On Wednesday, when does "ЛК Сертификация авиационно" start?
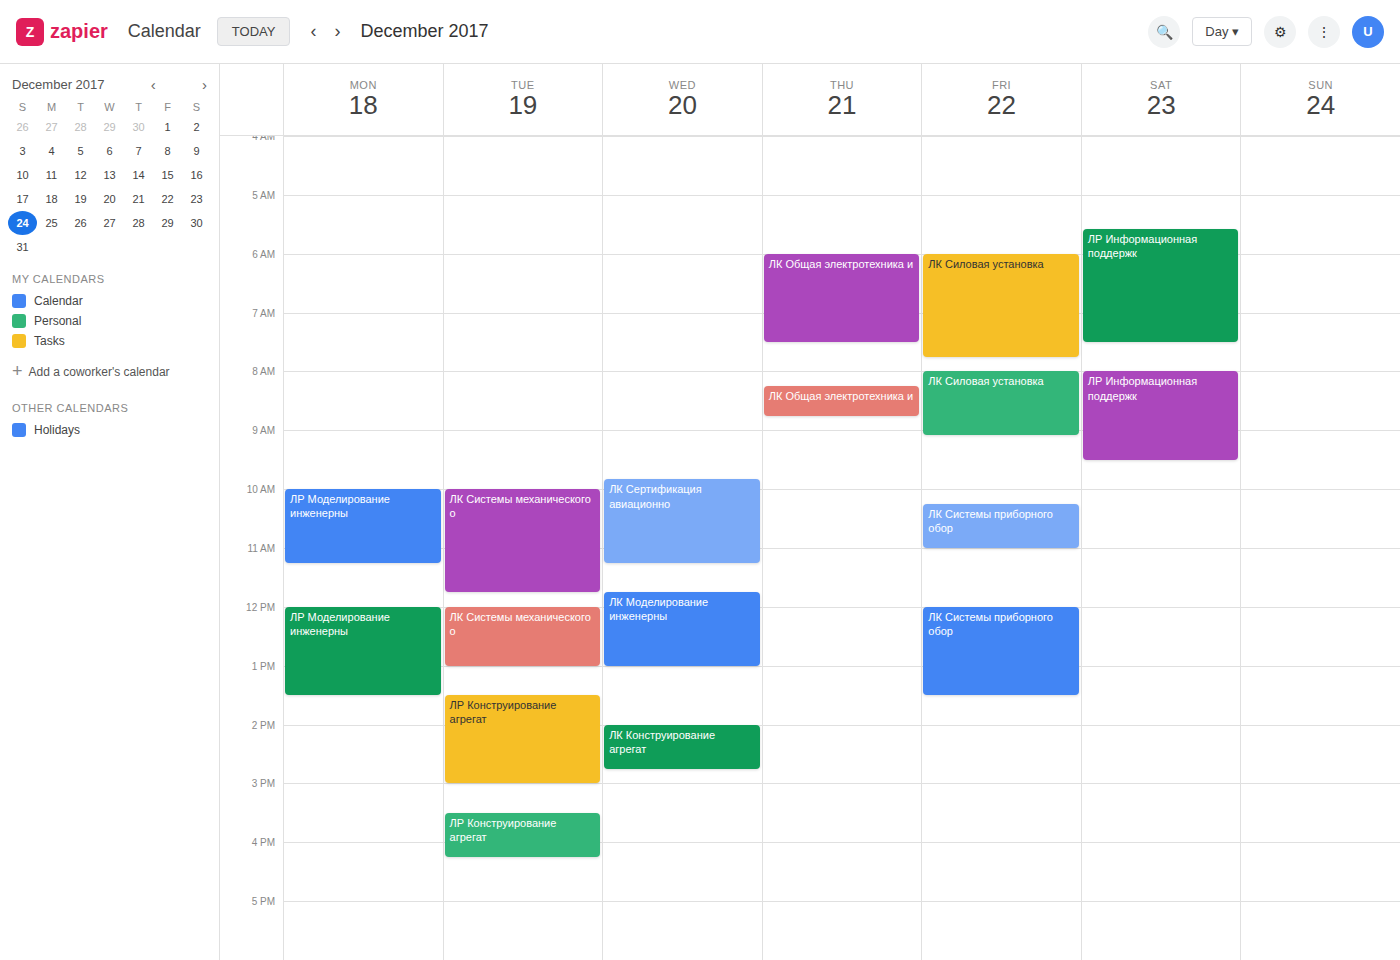
9:50 AM